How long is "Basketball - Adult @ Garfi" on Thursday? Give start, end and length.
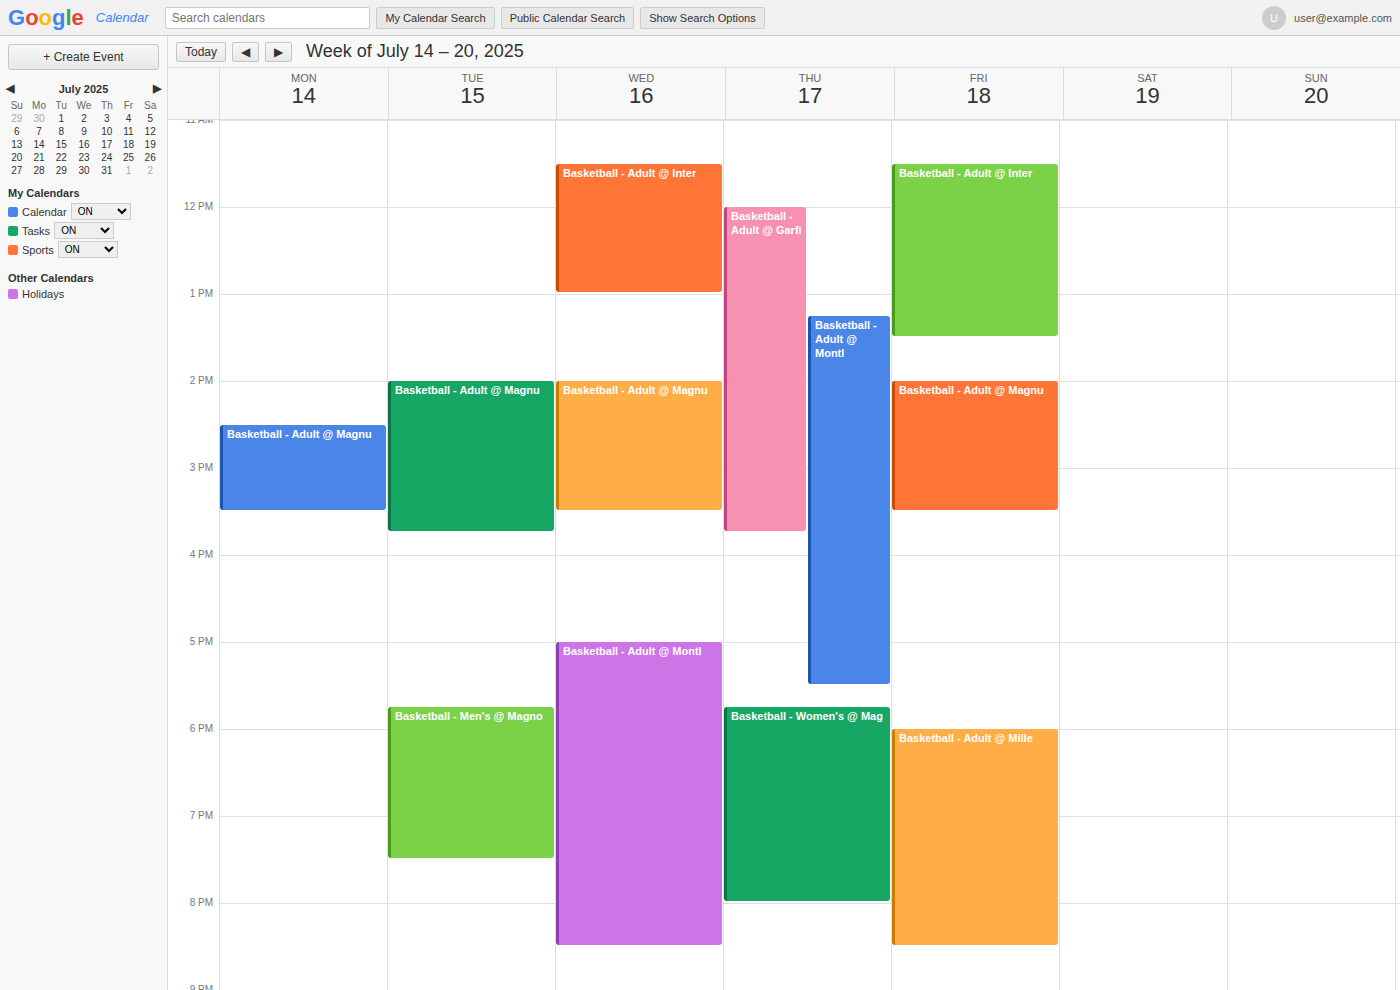
12:00 PM to 3:45 PM, 3 hours 45 minutes